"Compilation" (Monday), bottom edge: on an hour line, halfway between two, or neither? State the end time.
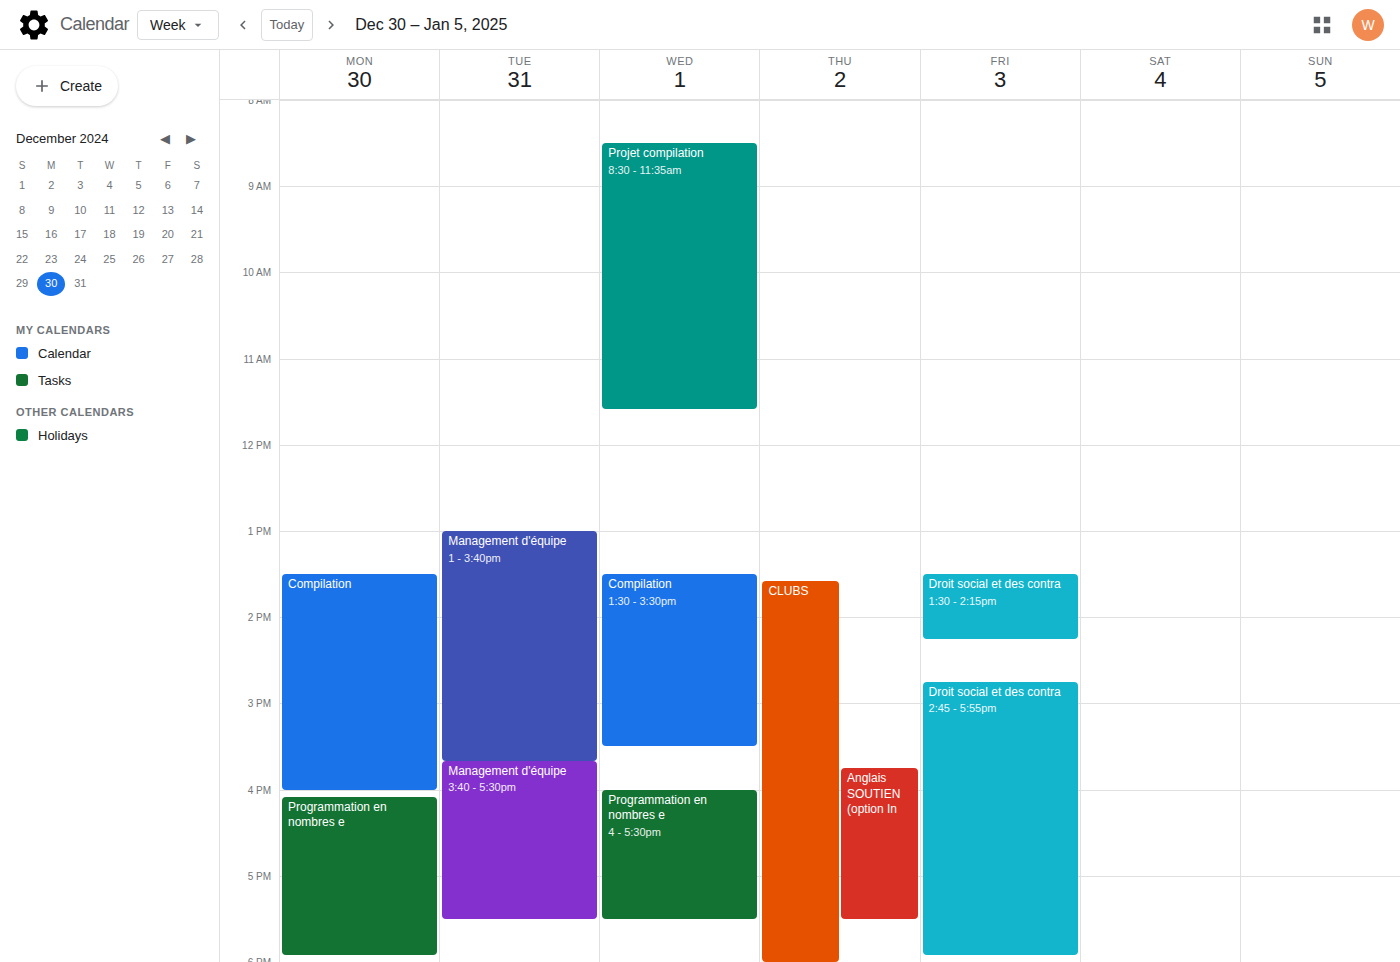
4:00 PM -- exactly on the 4 PM line.